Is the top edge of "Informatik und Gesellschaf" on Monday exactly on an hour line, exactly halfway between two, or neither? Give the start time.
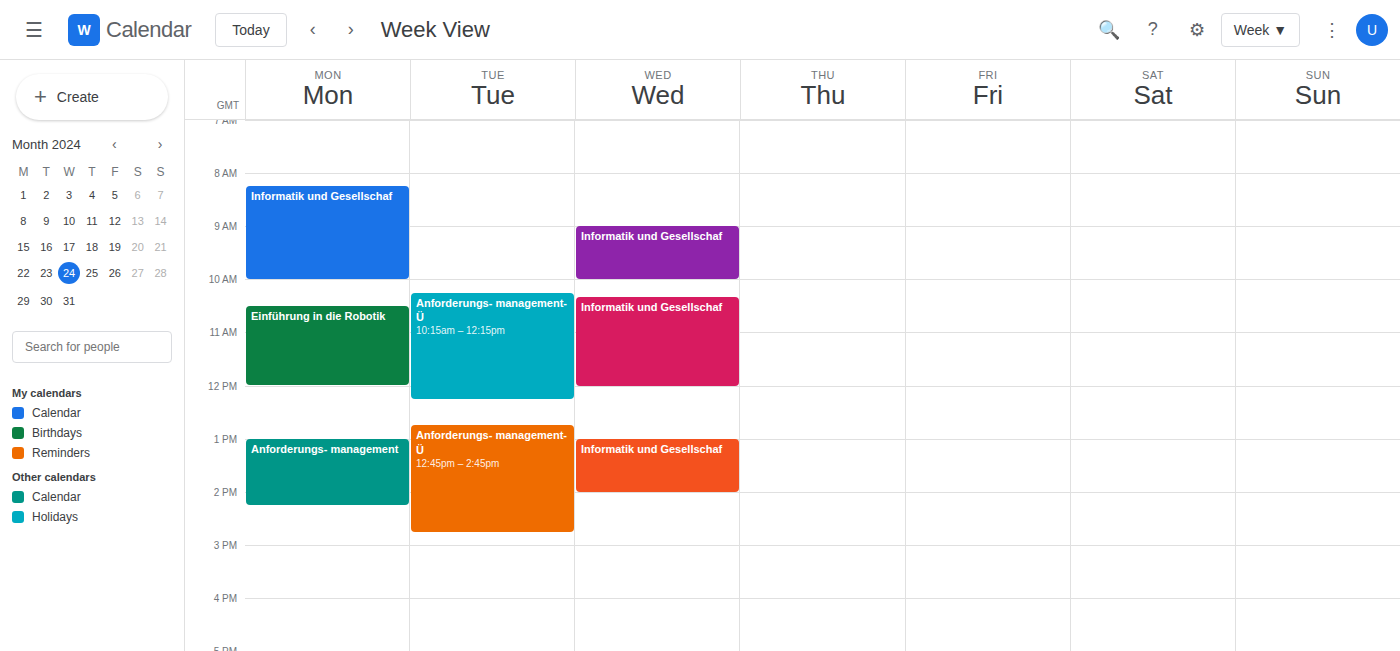
8:15 AM -- neither: a quarter of the way from the 8 AM line to the 9 AM line.